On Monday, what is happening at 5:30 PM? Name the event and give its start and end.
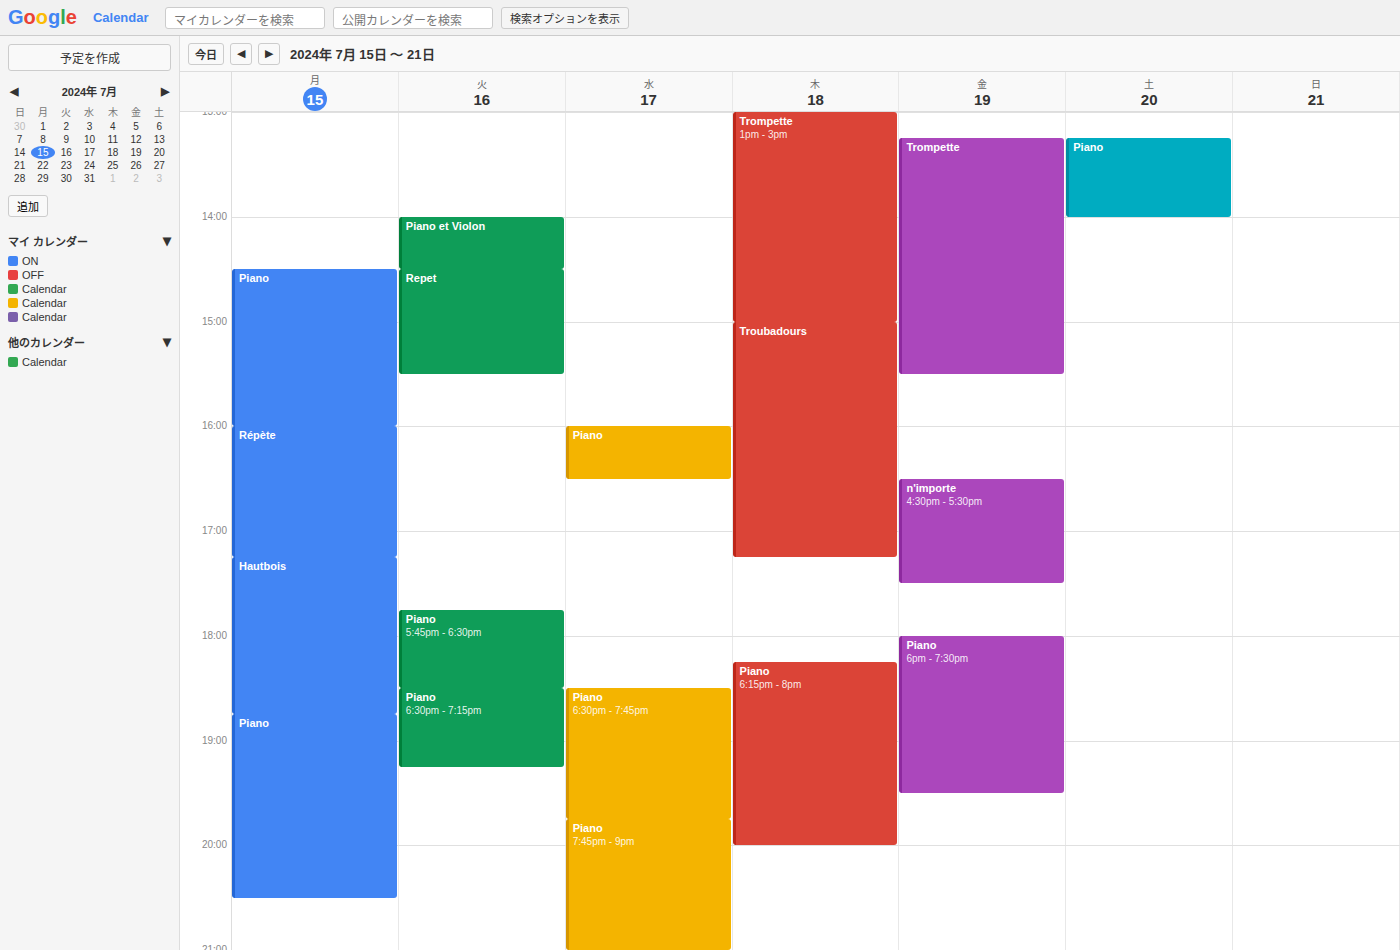
"Hautbois", 5:15 PM to 6:45 PM